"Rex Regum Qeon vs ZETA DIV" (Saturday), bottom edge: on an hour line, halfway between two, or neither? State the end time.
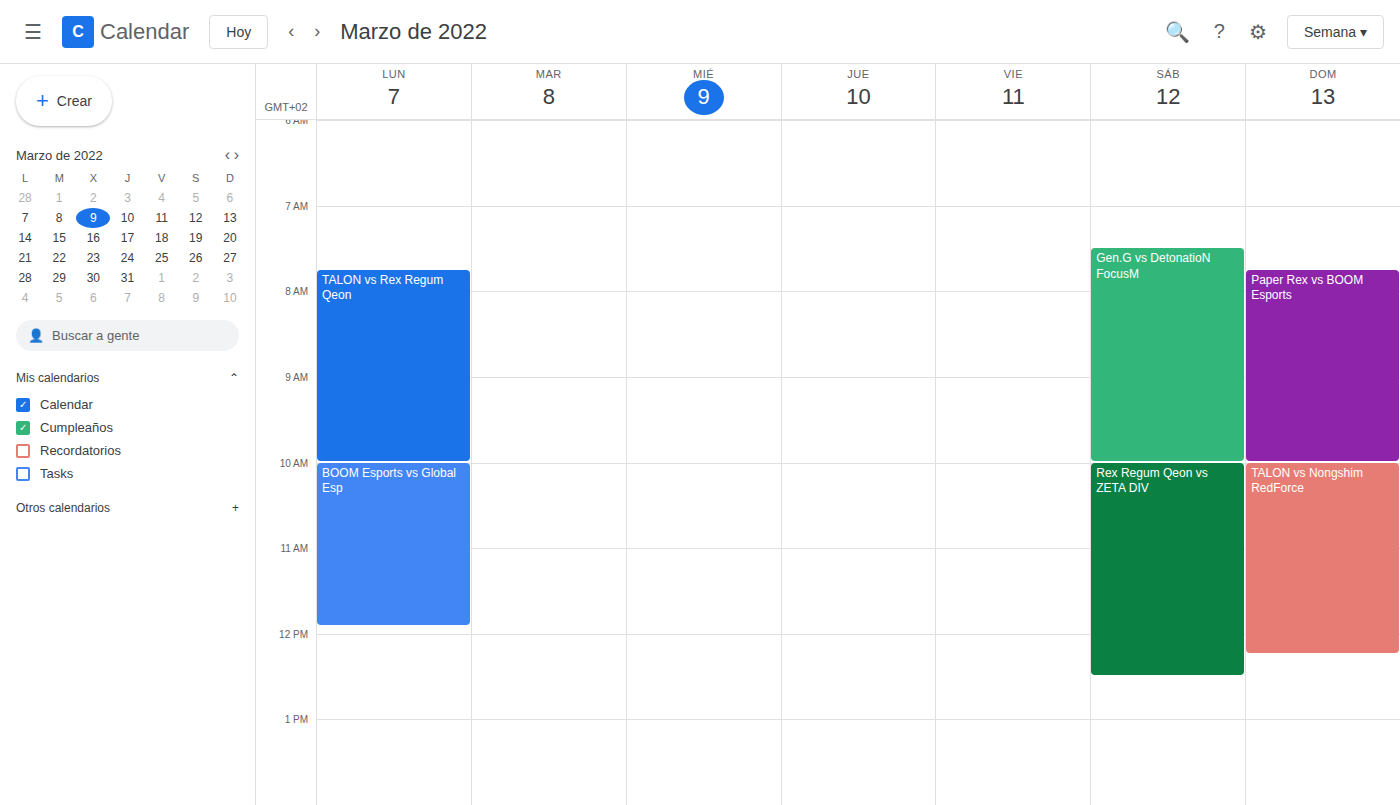
12:30 PM -- halfway between the 12 PM and 1 PM lines.